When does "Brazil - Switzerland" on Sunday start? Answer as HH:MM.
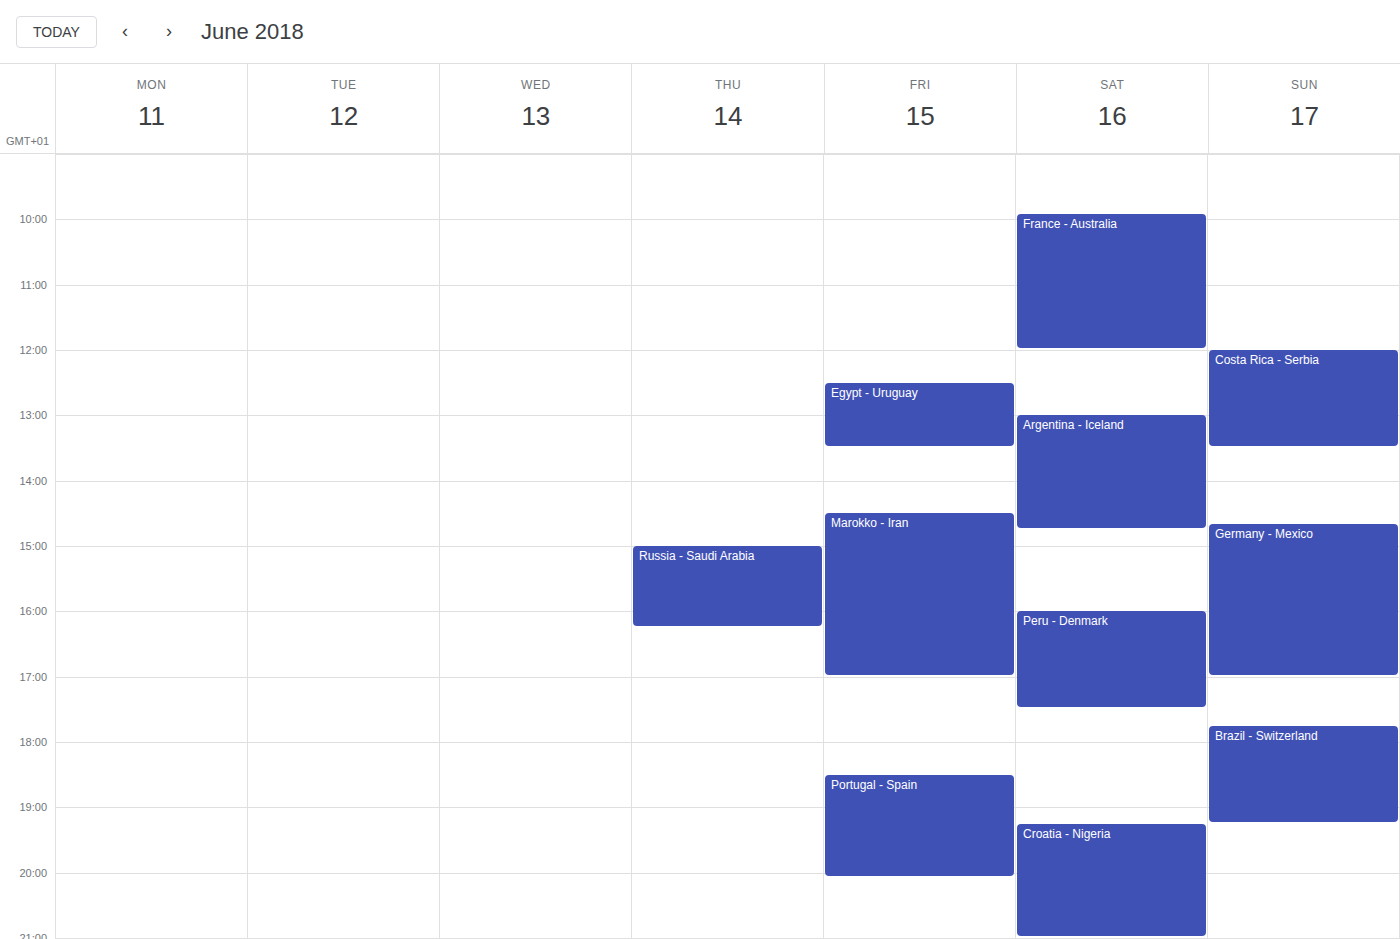
17:45